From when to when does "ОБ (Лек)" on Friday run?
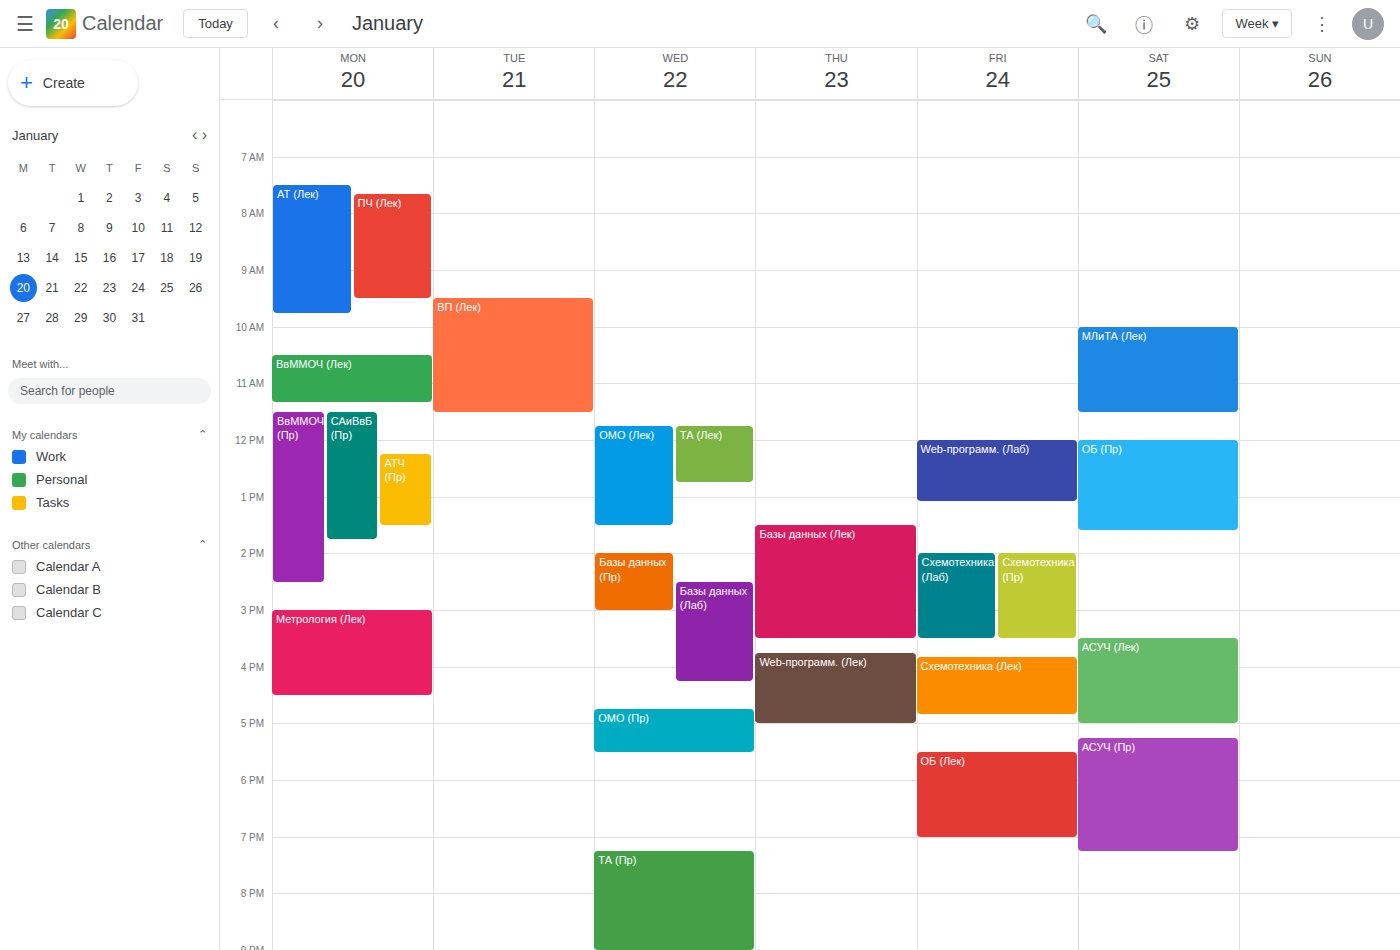
5:30 PM to 7:00 PM